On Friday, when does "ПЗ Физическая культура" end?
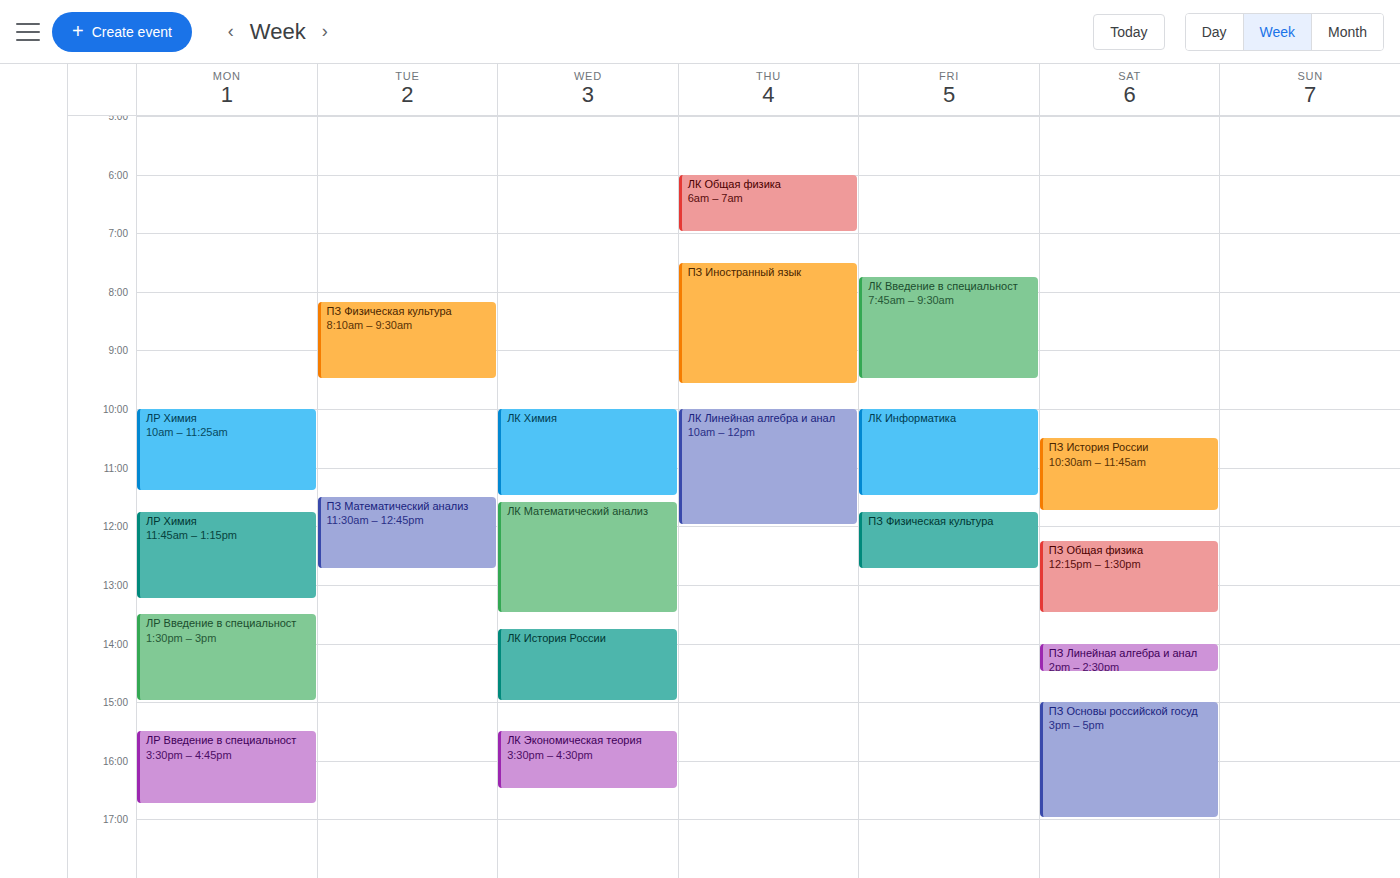
12:45 PM